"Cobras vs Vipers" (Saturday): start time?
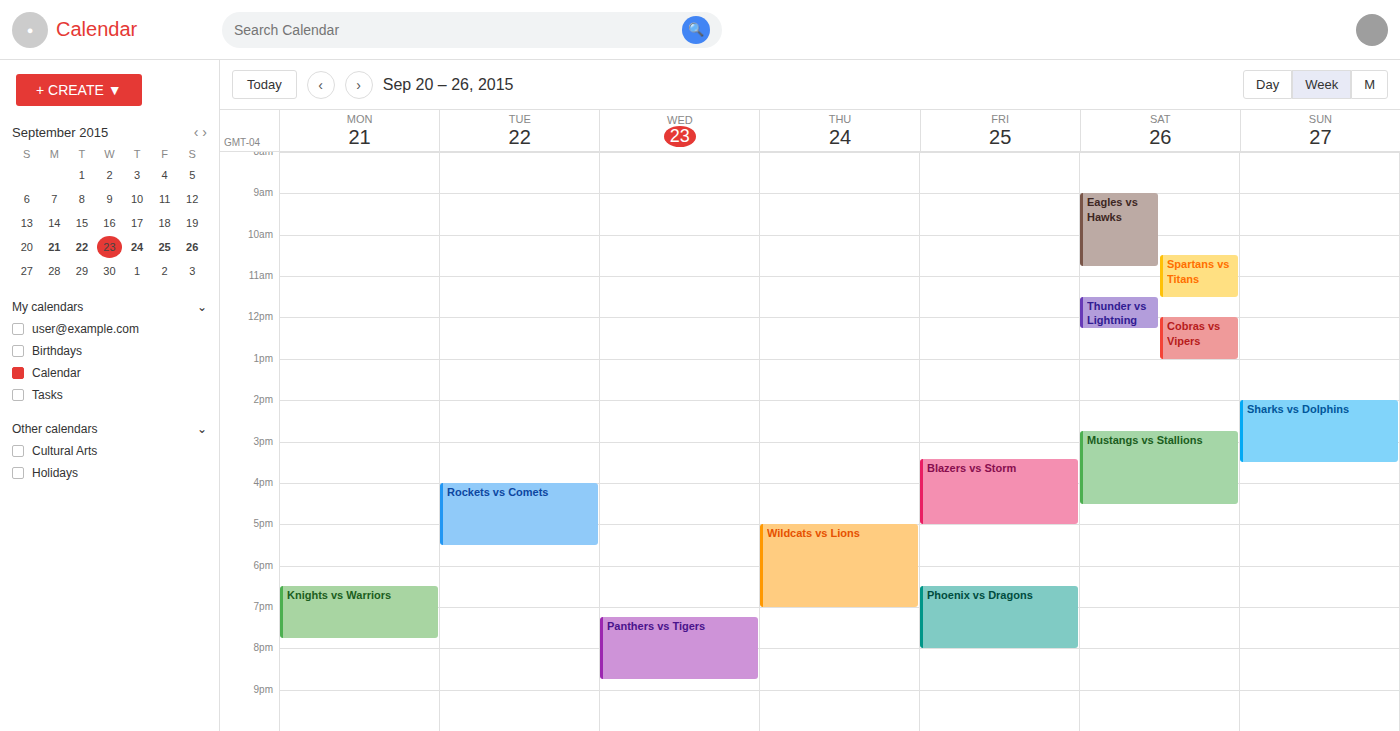
12:00 PM